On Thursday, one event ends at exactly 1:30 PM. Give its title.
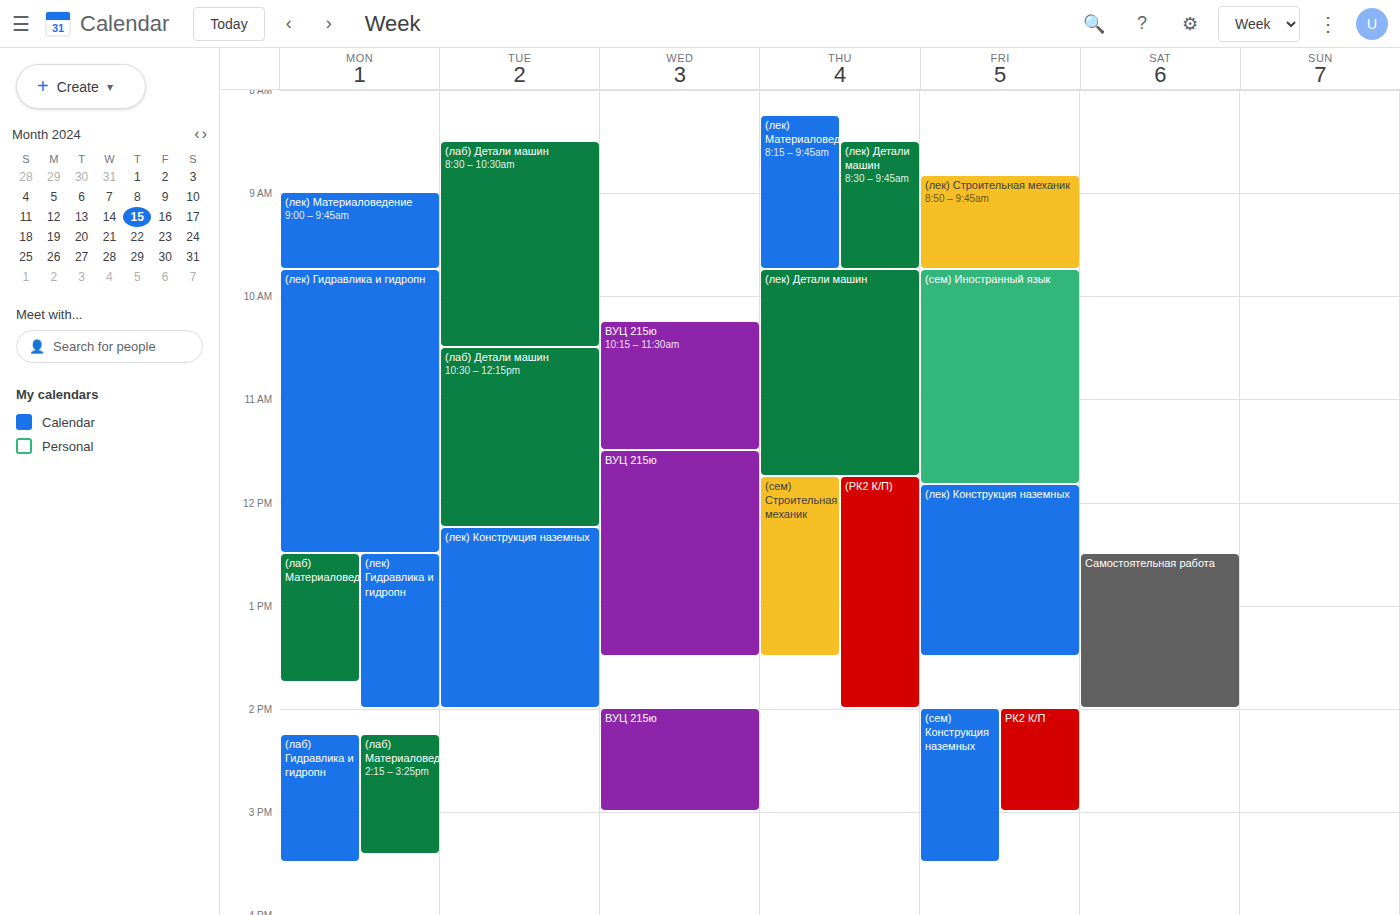
"(сем) Строительная механик"